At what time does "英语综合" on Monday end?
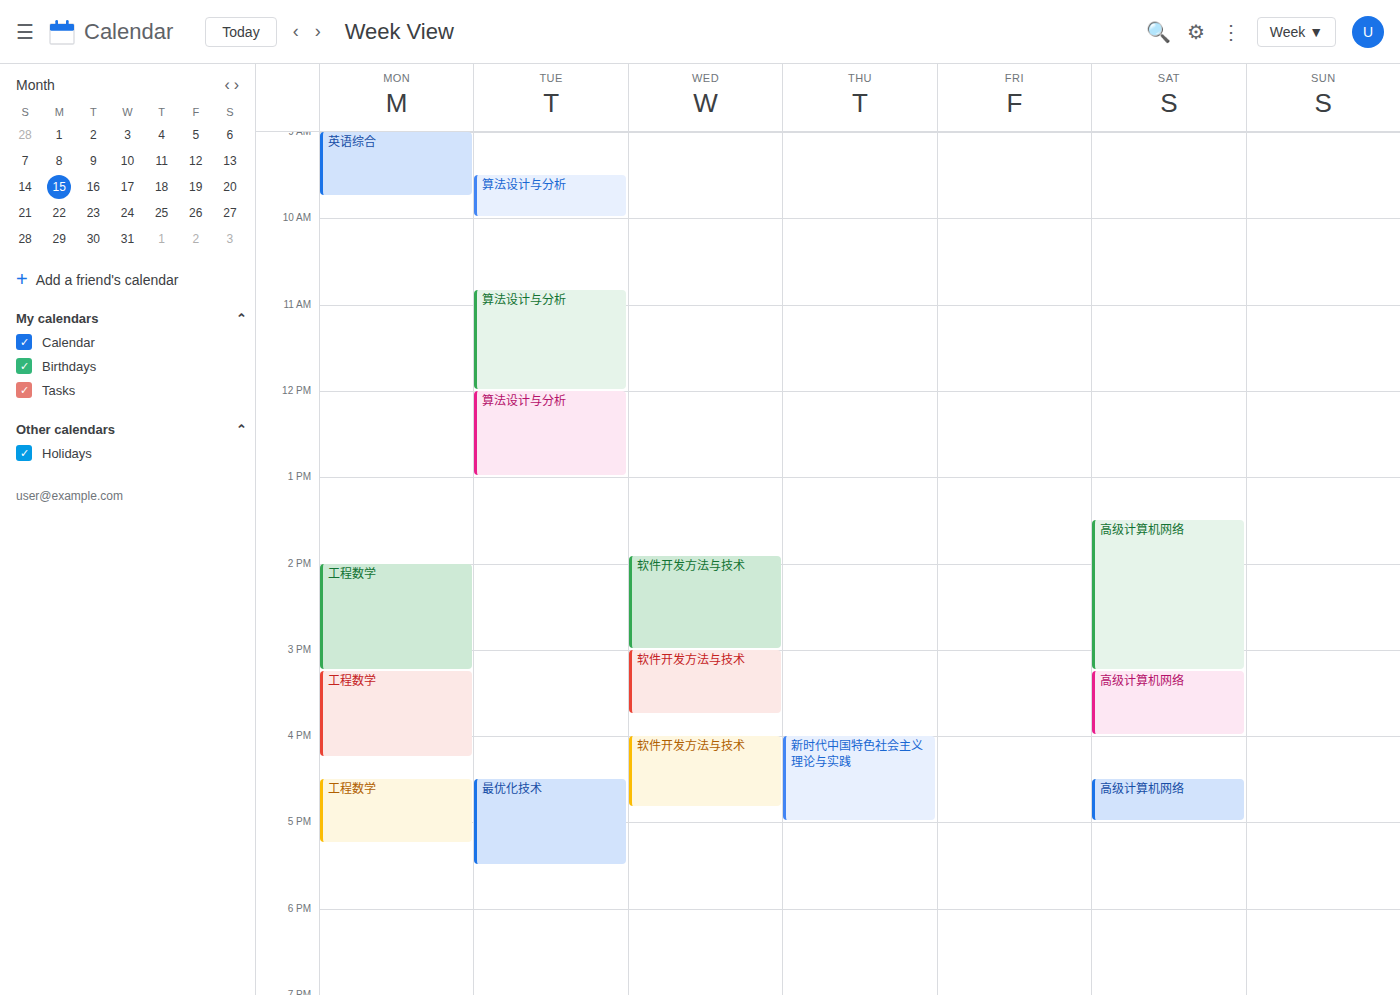
9:45 AM